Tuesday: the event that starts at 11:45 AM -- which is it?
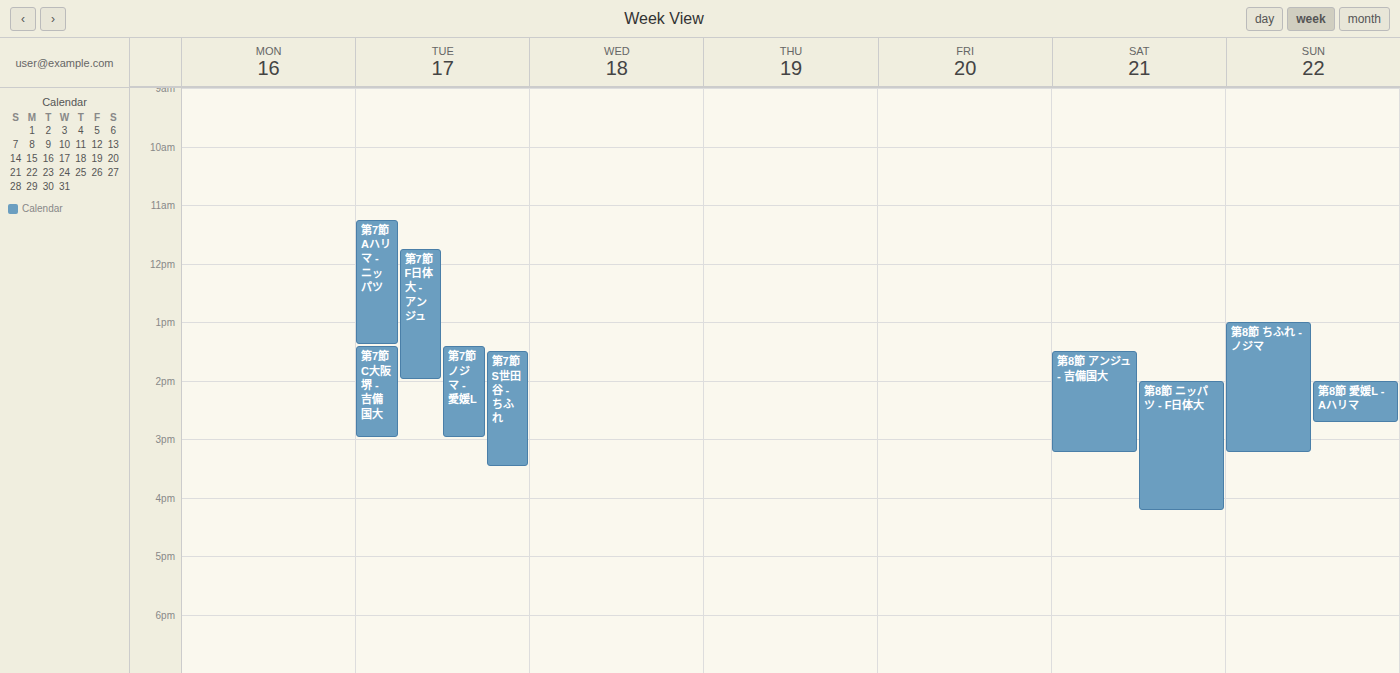
"第7節 F日体大 - アンジュ"